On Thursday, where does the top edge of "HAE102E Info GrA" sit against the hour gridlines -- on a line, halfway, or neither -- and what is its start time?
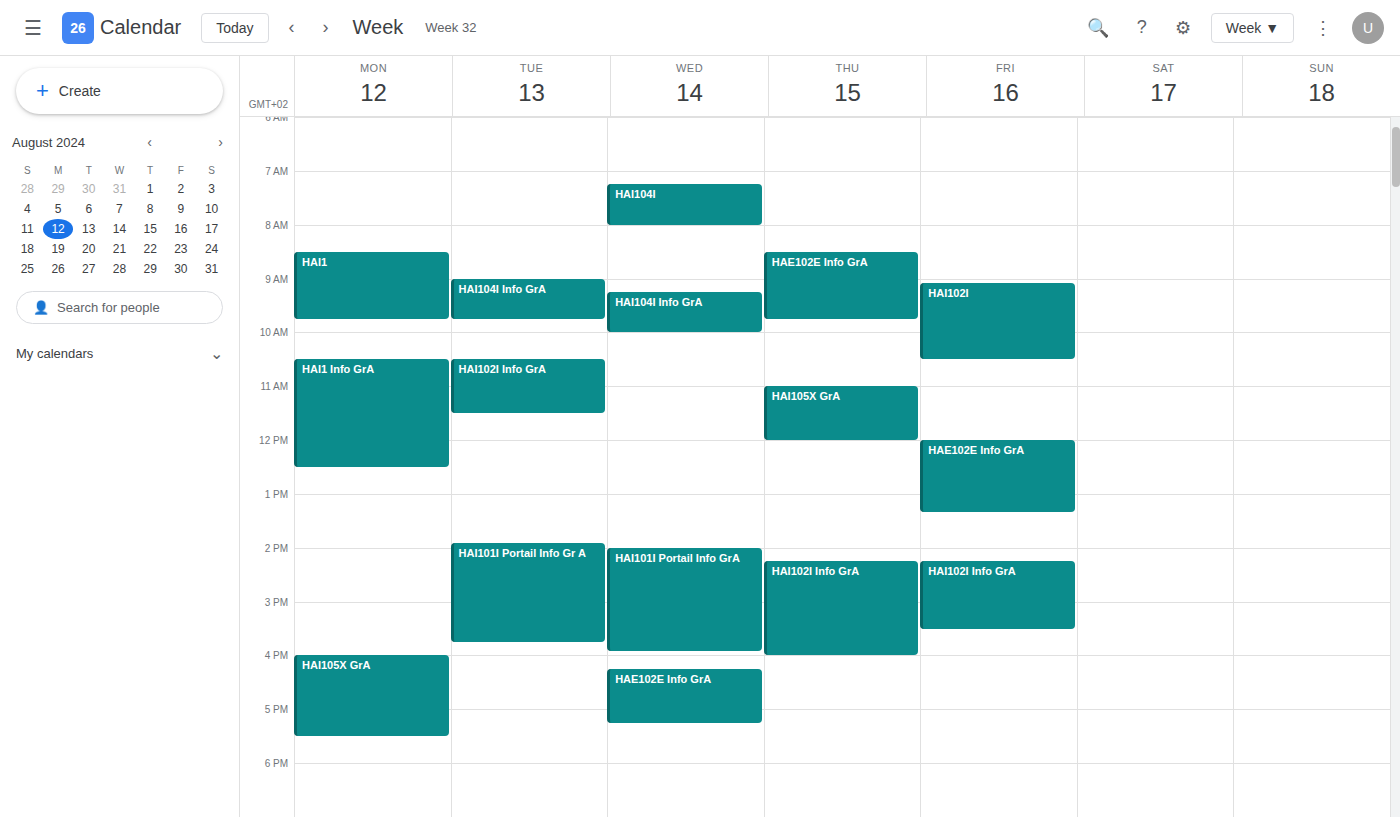
8:30 AM -- halfway between the 8 AM and 9 AM lines.